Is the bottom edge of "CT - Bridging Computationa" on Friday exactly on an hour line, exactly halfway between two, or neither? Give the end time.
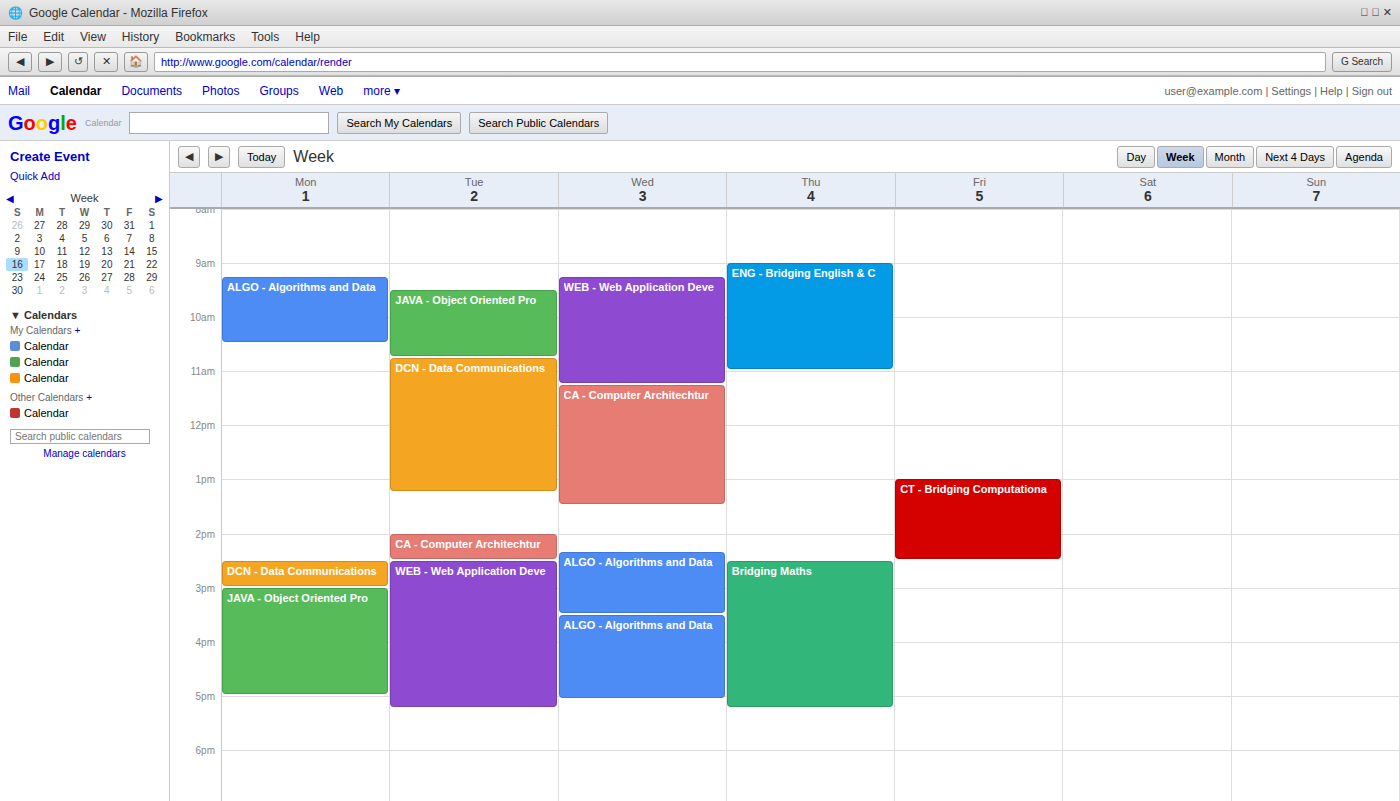
2:30 PM -- halfway between the 2 PM and 3 PM lines.